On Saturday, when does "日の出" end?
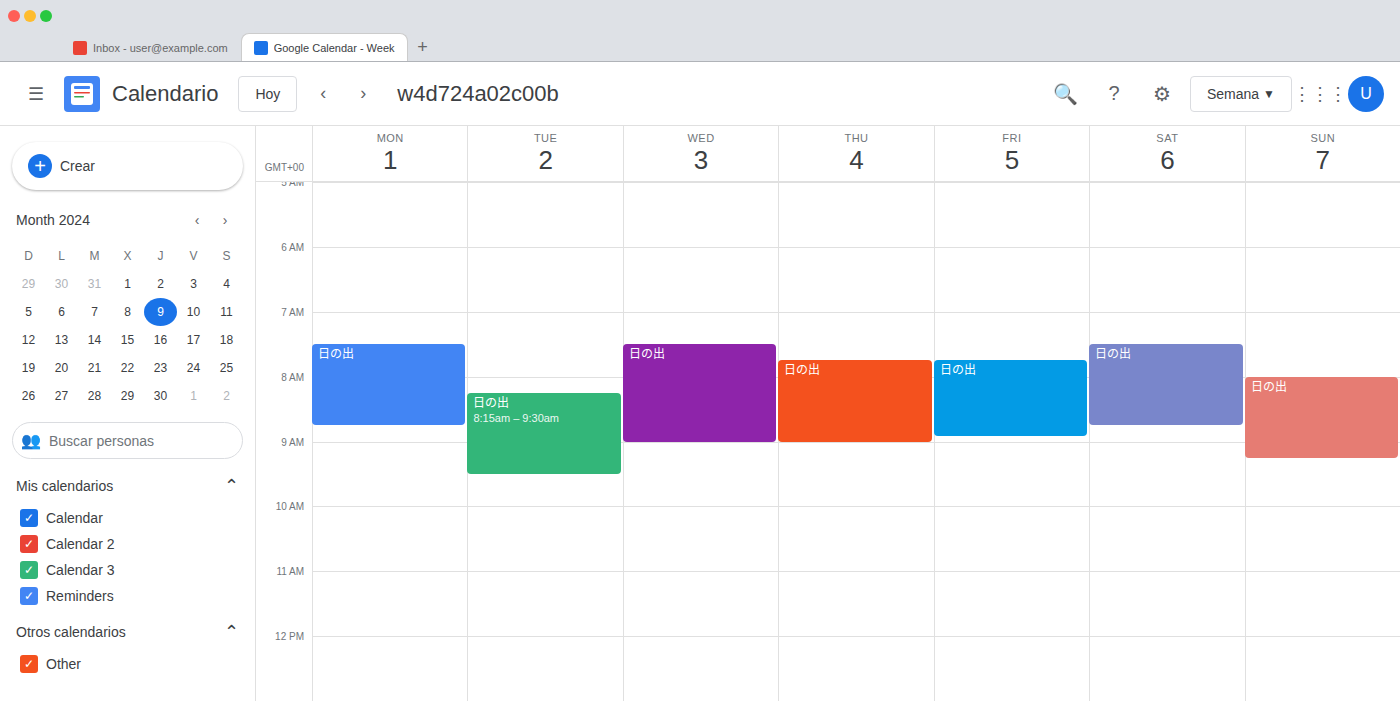
8:45 AM